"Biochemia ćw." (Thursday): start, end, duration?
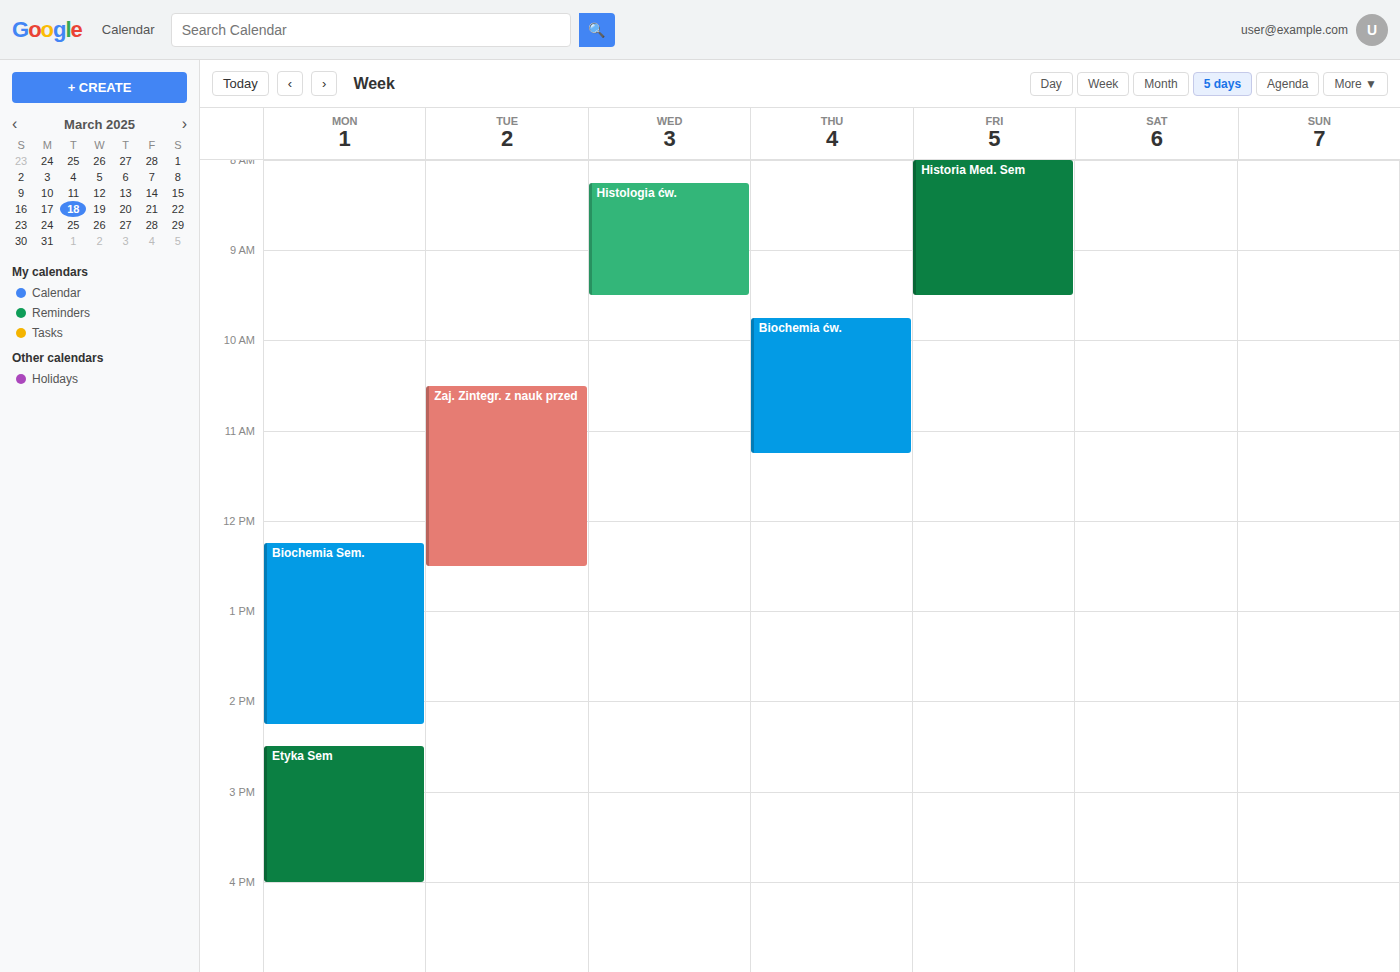
9:45 AM to 11:15 AM, 1 hour 30 minutes